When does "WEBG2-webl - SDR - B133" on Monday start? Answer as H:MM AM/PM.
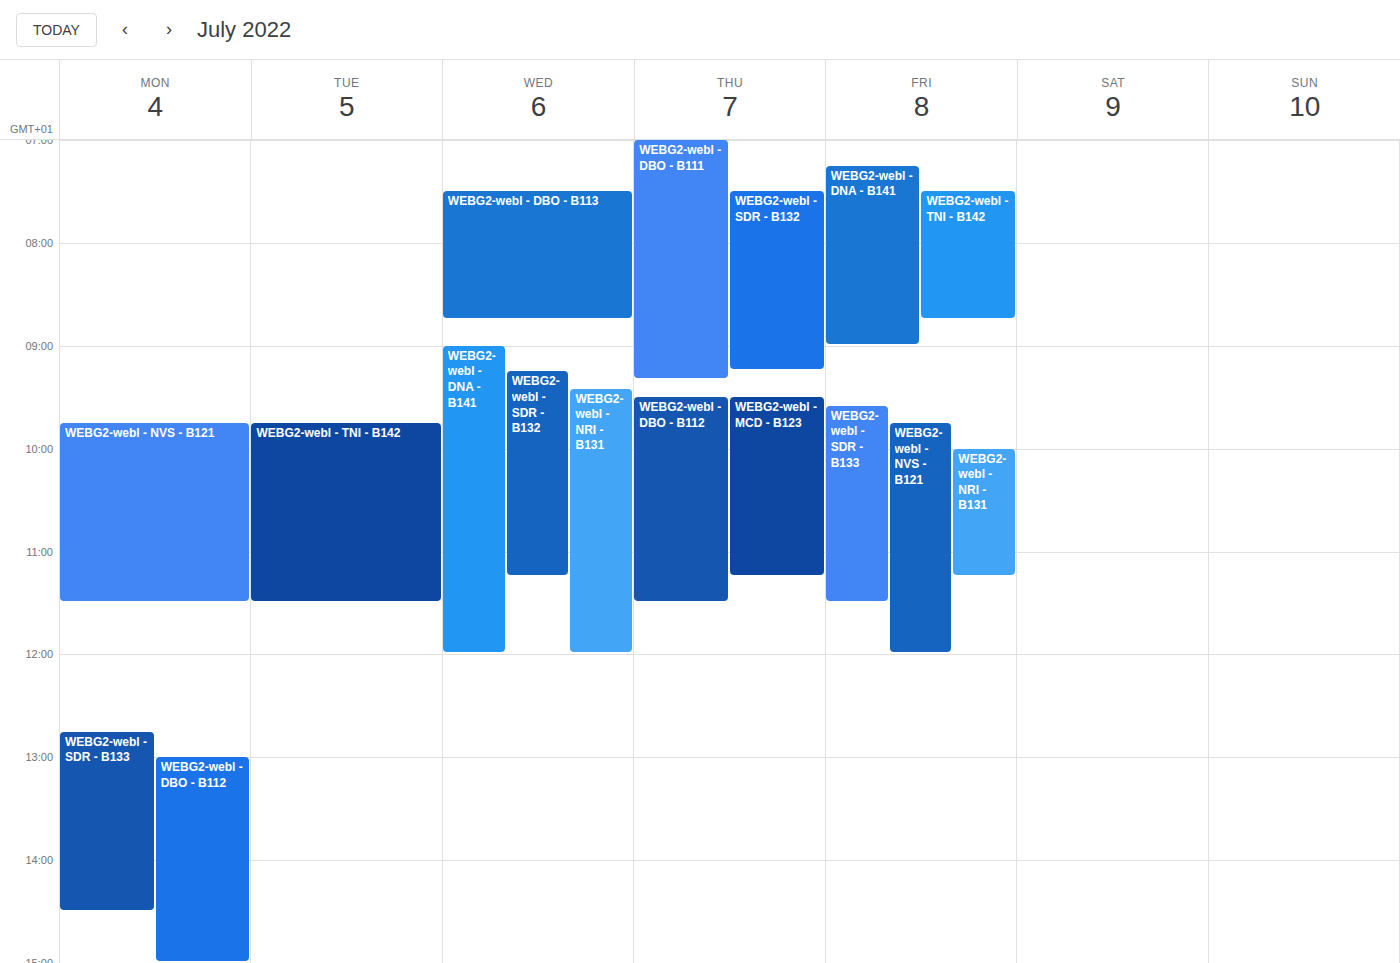
12:45 PM